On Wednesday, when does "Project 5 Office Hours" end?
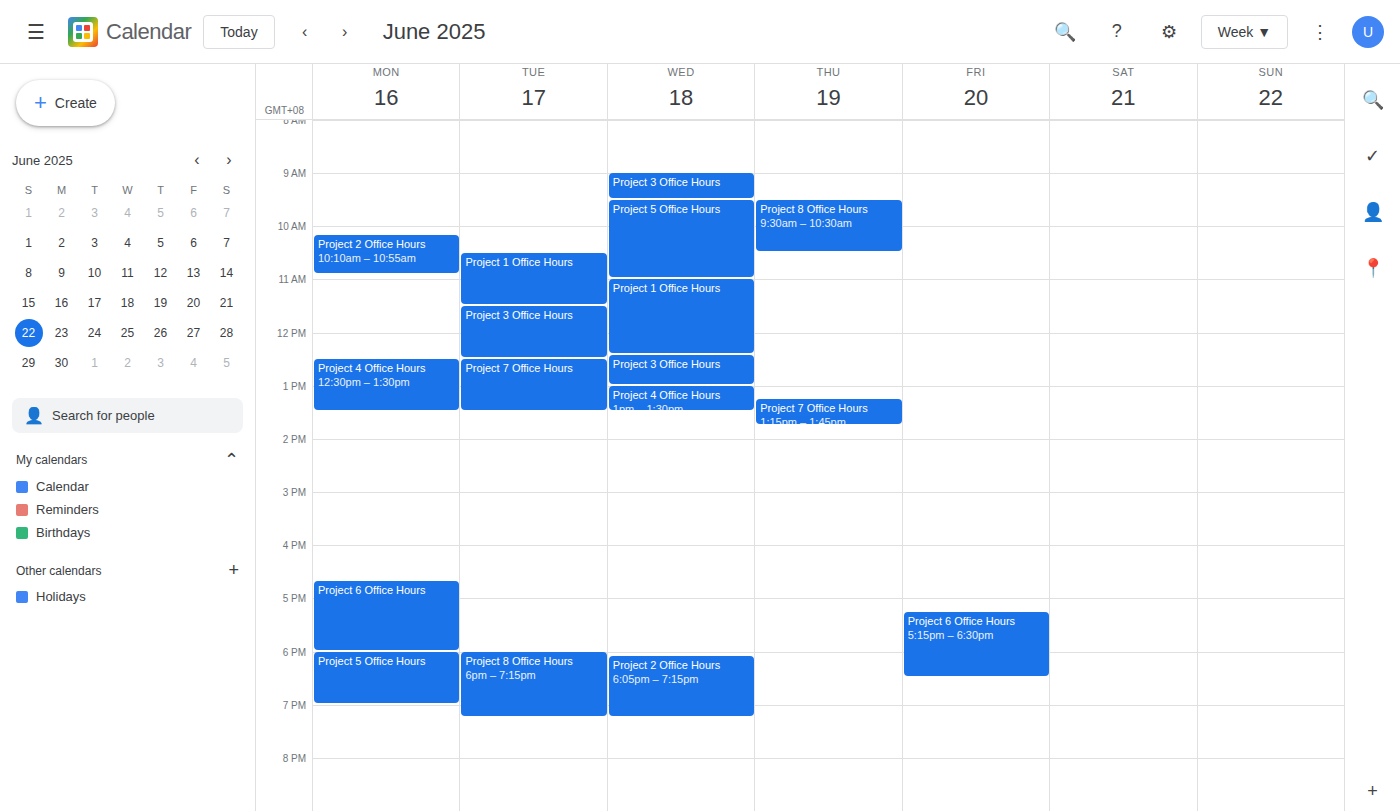
11:00 AM